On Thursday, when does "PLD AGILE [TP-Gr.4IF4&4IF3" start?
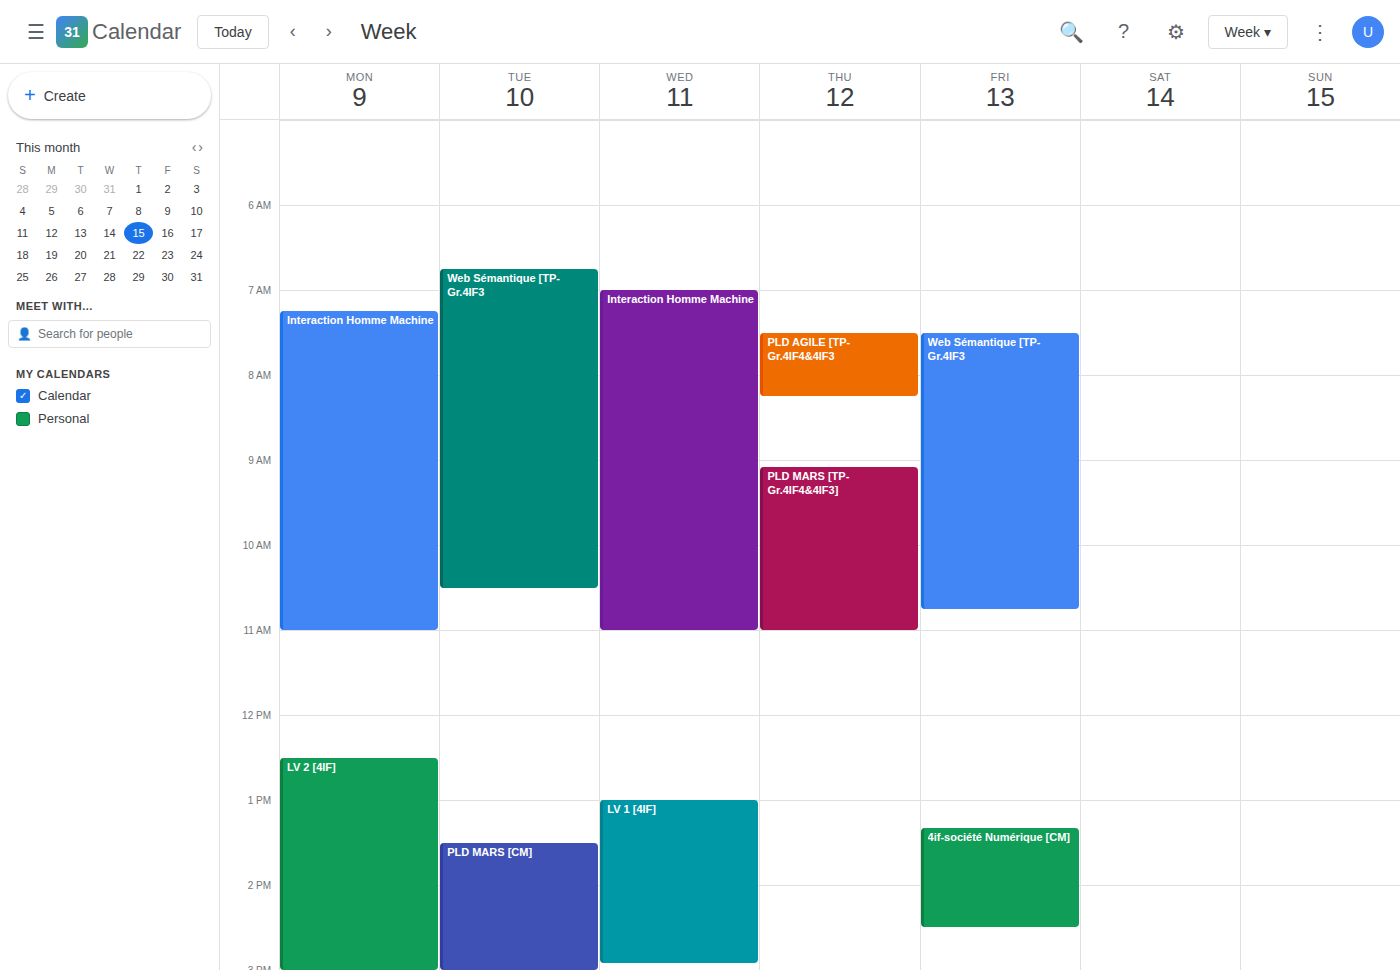
7:30 AM